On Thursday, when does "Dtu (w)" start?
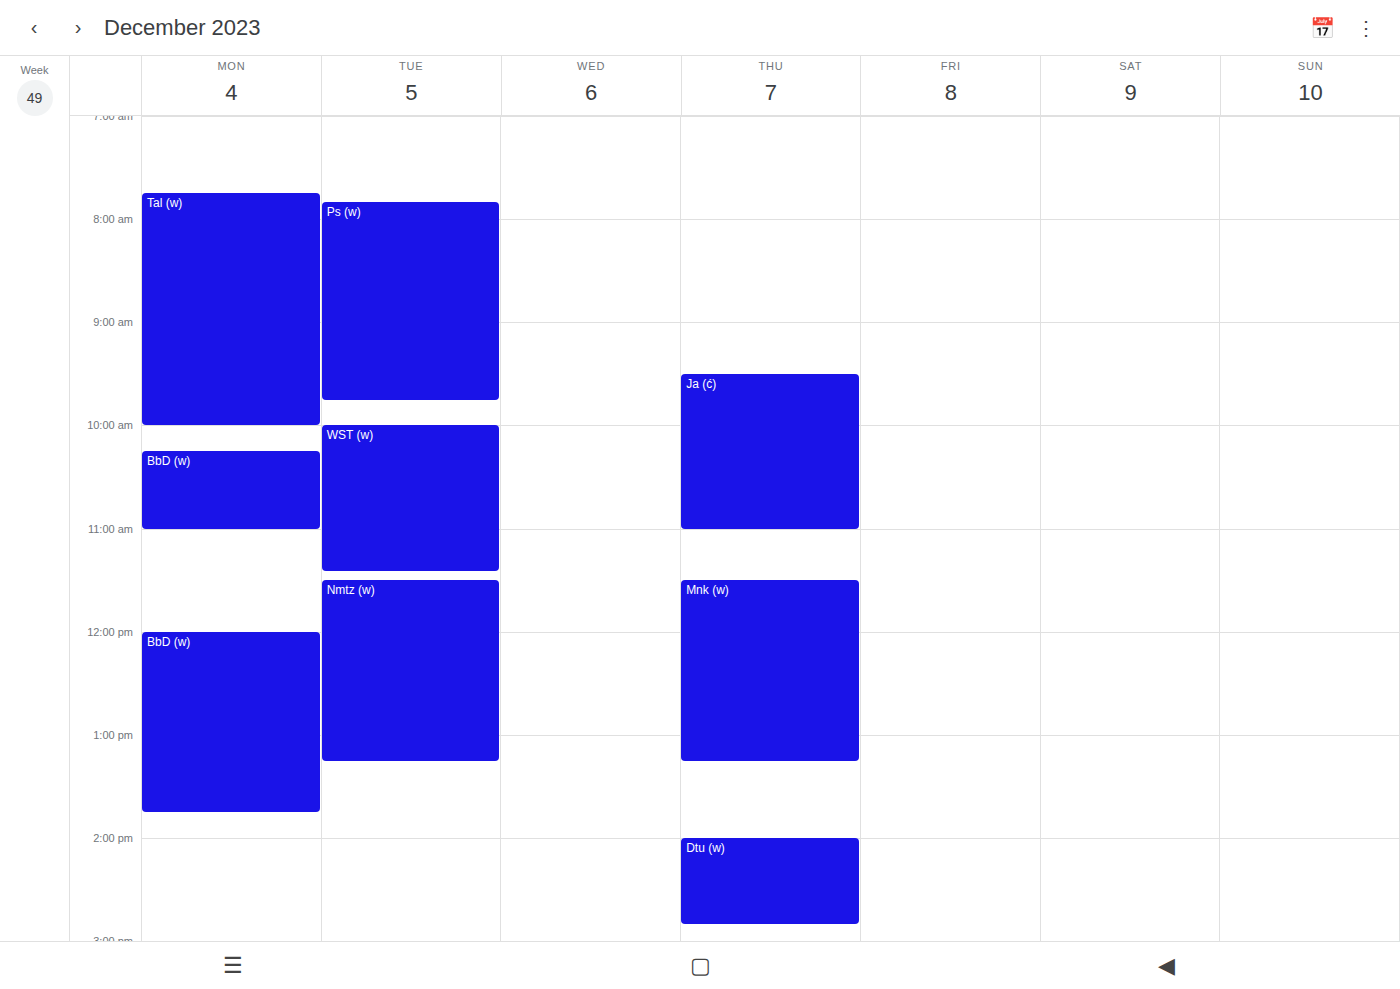
2:00 PM